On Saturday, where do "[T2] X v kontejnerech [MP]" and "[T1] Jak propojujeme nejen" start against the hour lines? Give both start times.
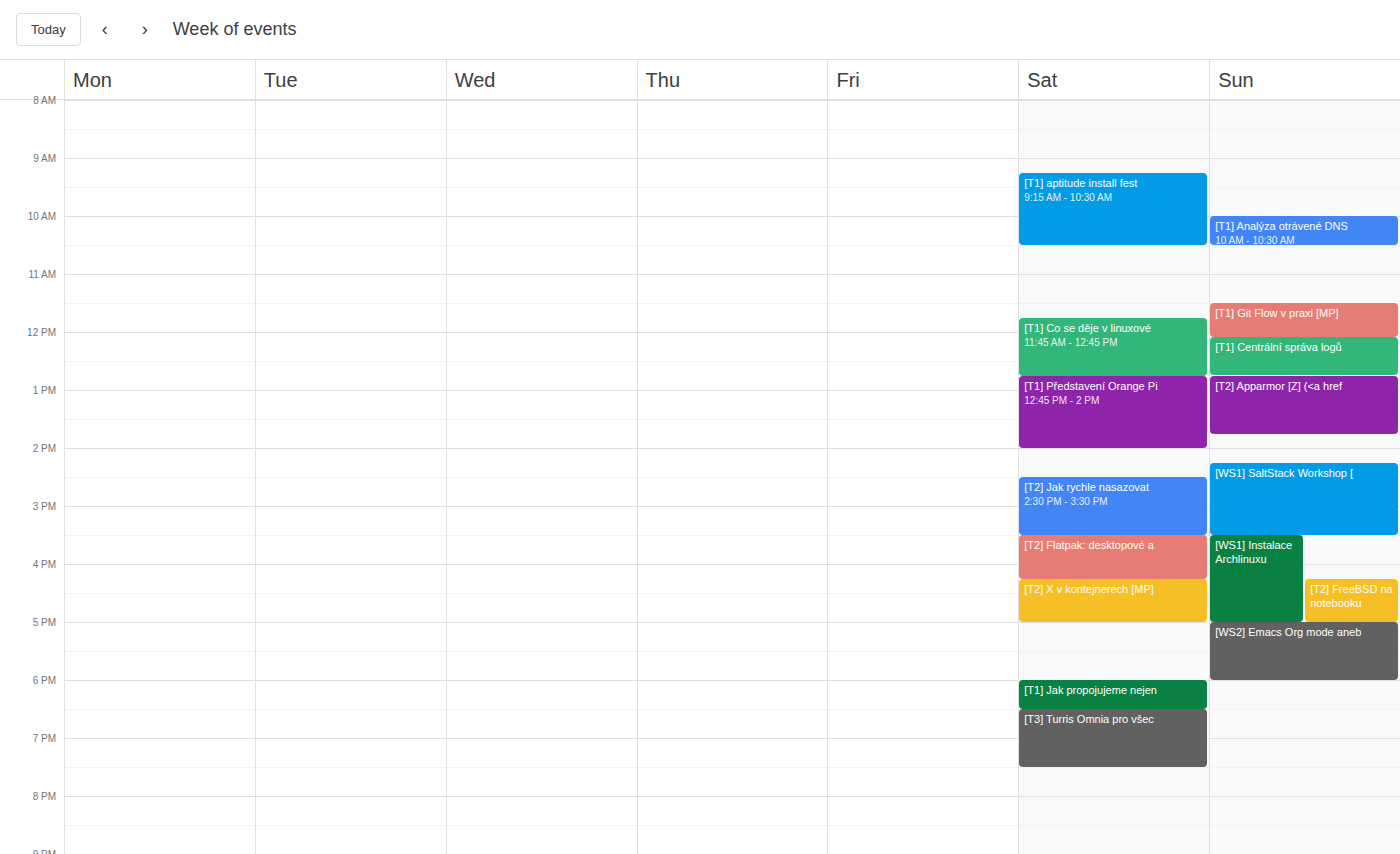
"[T2] X v kontejnerech [MP]": 4:15 PM, neither: a quarter of the way from the 4 PM line to the 5 PM line. "[T1] Jak propojujeme nejen": 6:00 PM, exactly on the 6 PM line.